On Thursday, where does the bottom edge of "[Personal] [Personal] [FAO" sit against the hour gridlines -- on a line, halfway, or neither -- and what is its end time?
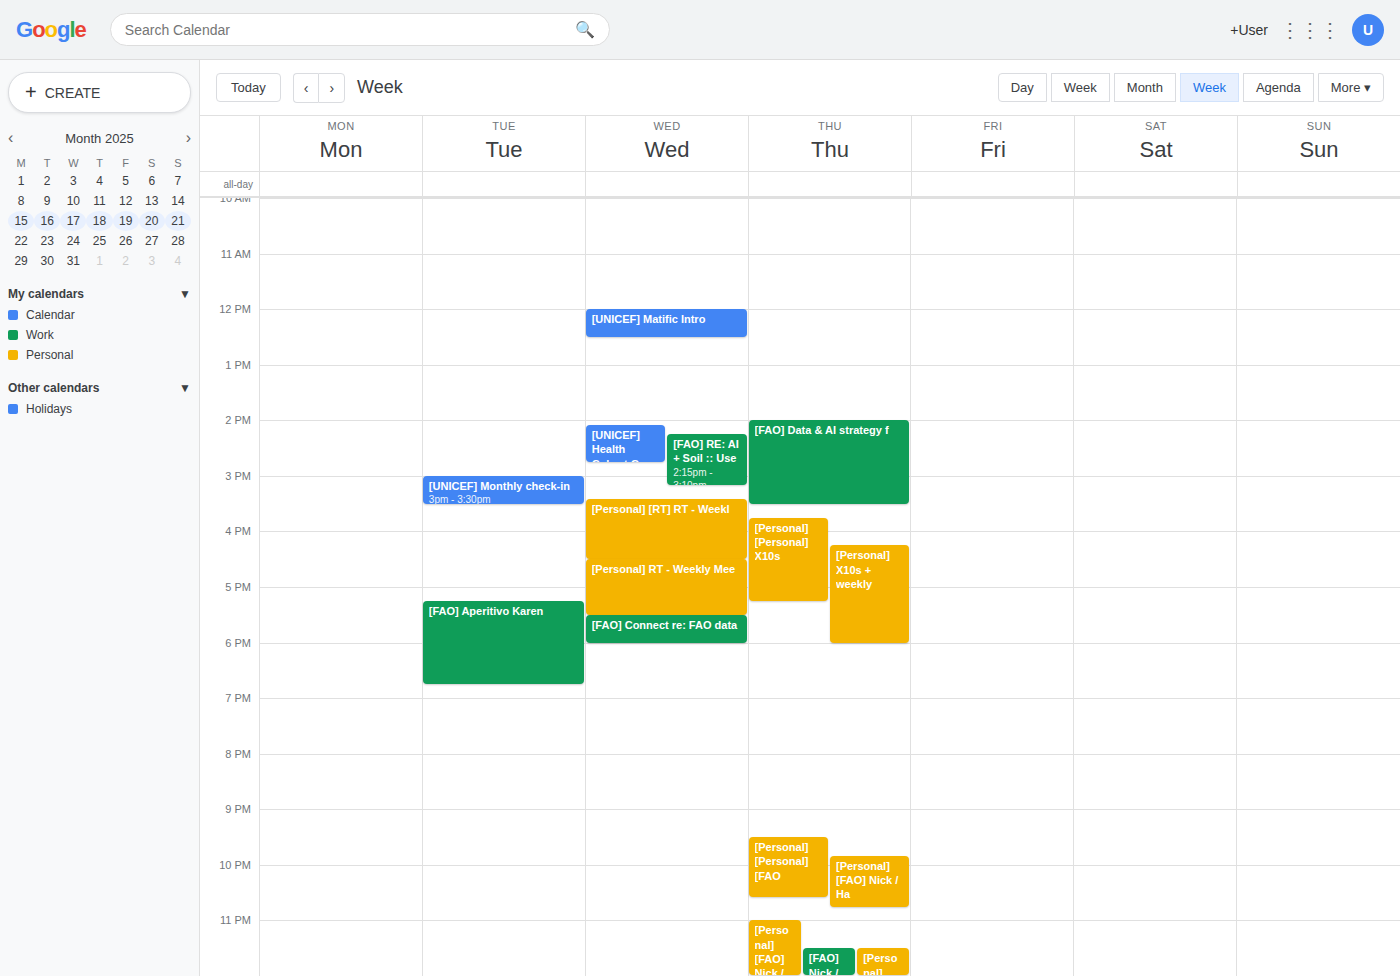
10:35 PM -- neither: 35 minutes below the 10 PM line and 25 minutes above the 11 PM line.